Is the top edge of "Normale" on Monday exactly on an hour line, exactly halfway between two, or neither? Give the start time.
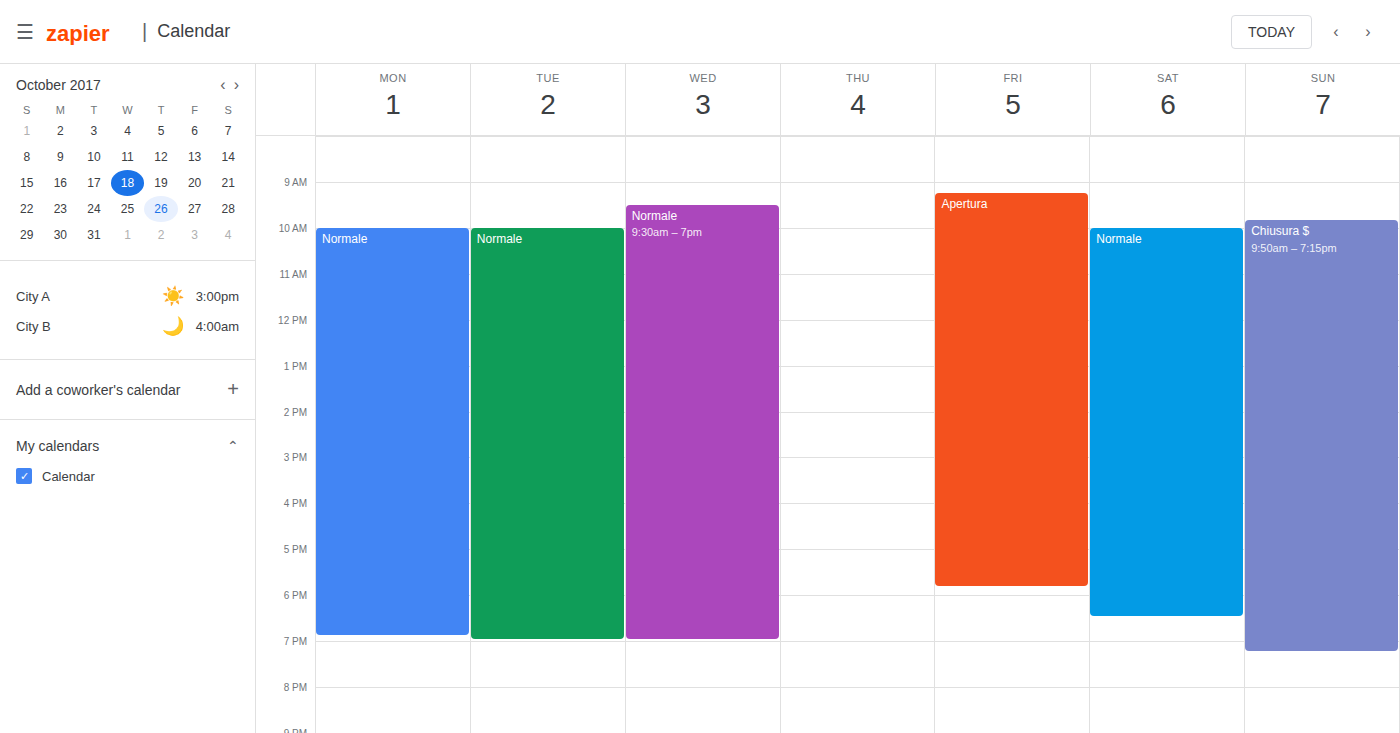
10:00 AM -- exactly on the 10 AM line.